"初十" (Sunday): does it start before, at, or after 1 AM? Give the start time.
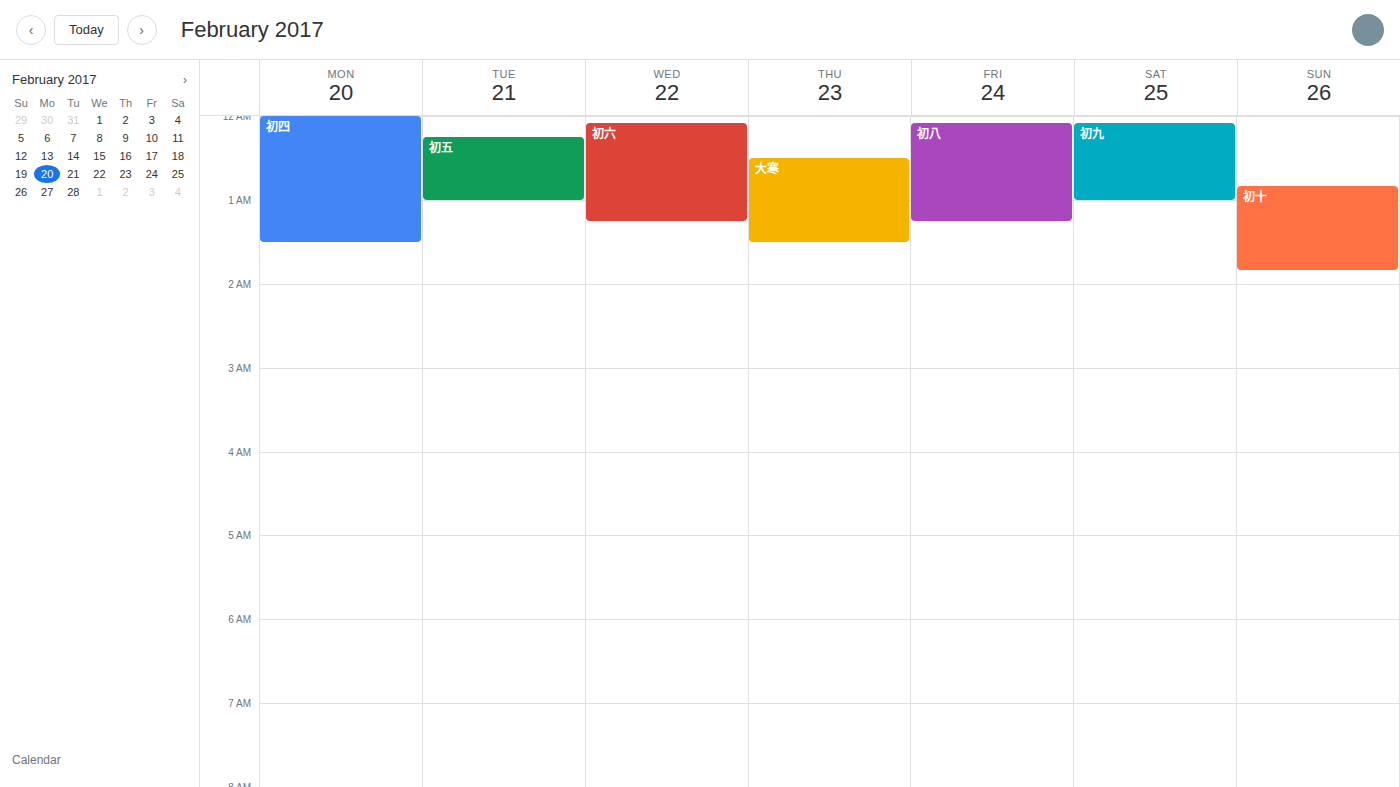
12:50 AM -- before 1 AM, 10 minutes above the 1 AM line.